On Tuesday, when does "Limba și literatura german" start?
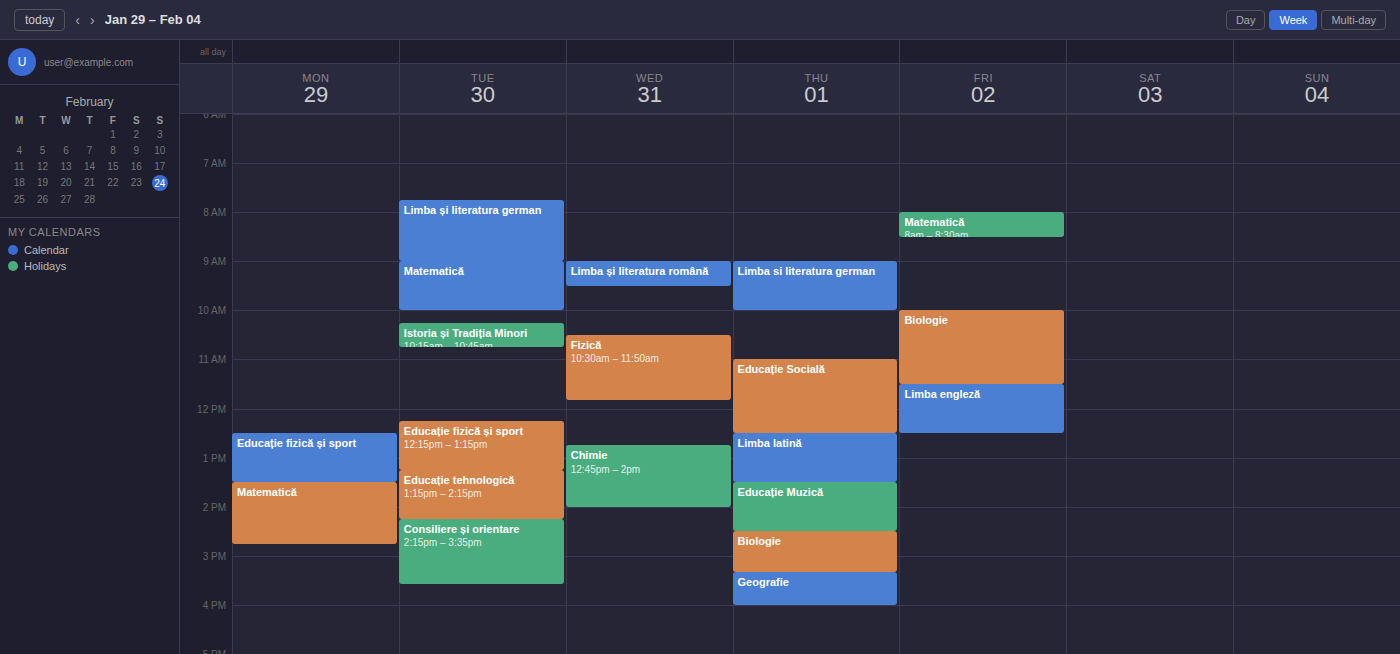
7:45 AM